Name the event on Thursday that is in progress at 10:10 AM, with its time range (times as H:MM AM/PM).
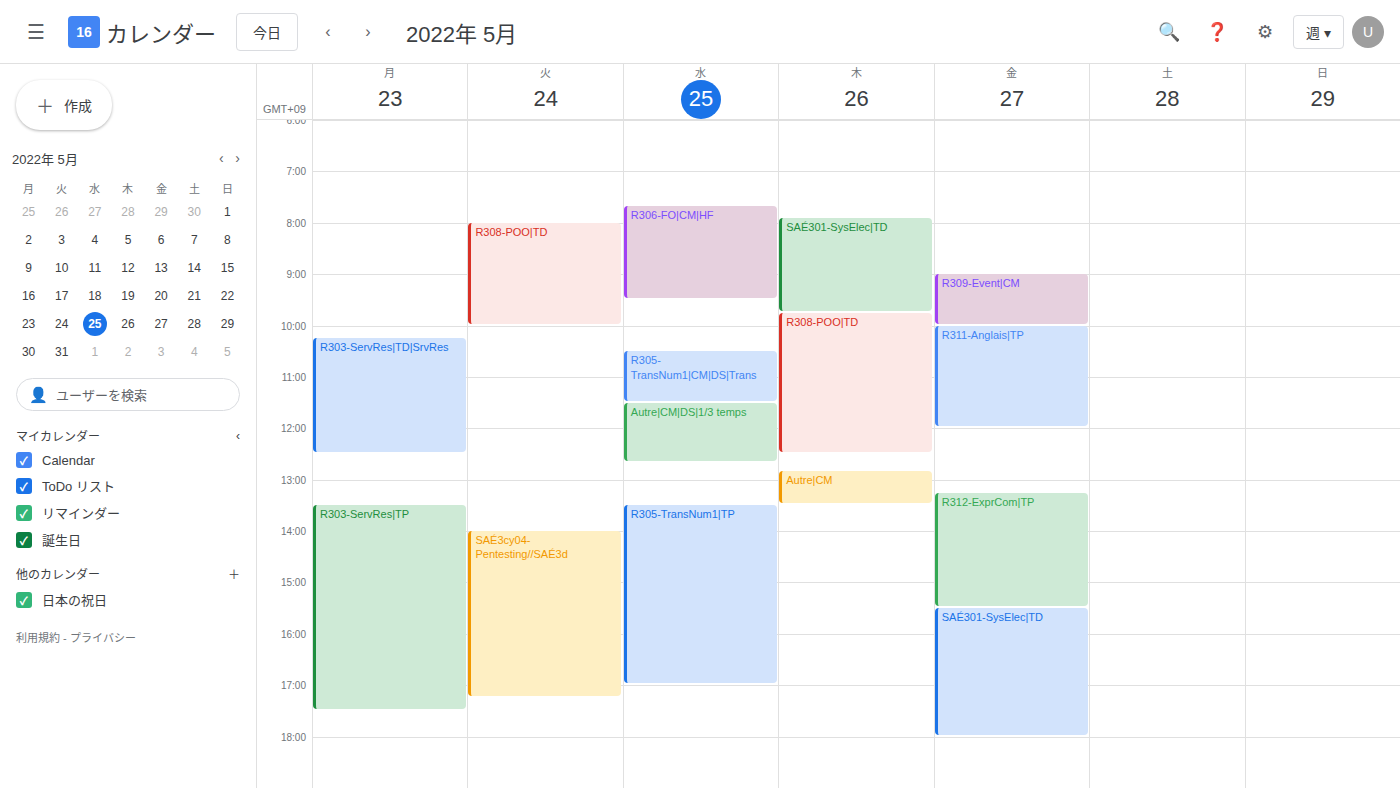
"R308-POO|TD", 9:45 AM to 12:30 PM